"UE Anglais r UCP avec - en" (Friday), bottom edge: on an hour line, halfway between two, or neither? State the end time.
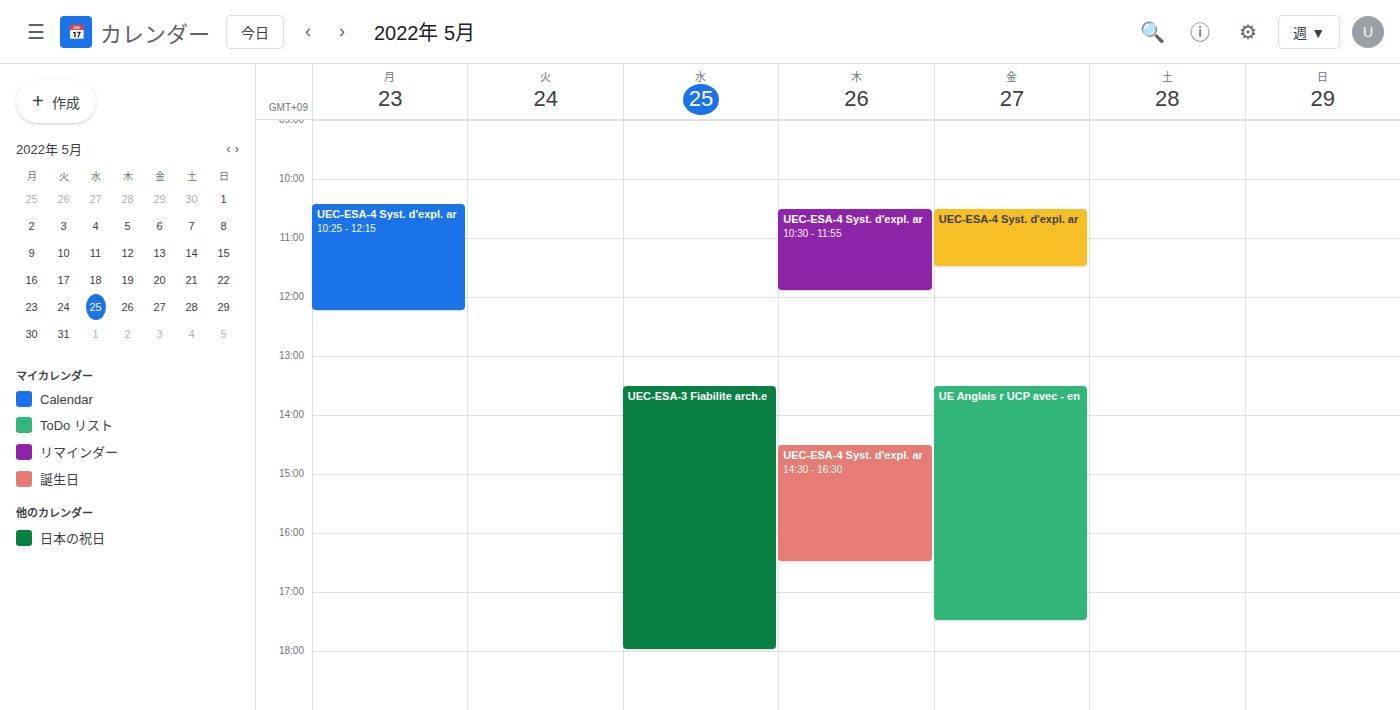
17:30 -- halfway between the 17:00 and 18:00 lines.